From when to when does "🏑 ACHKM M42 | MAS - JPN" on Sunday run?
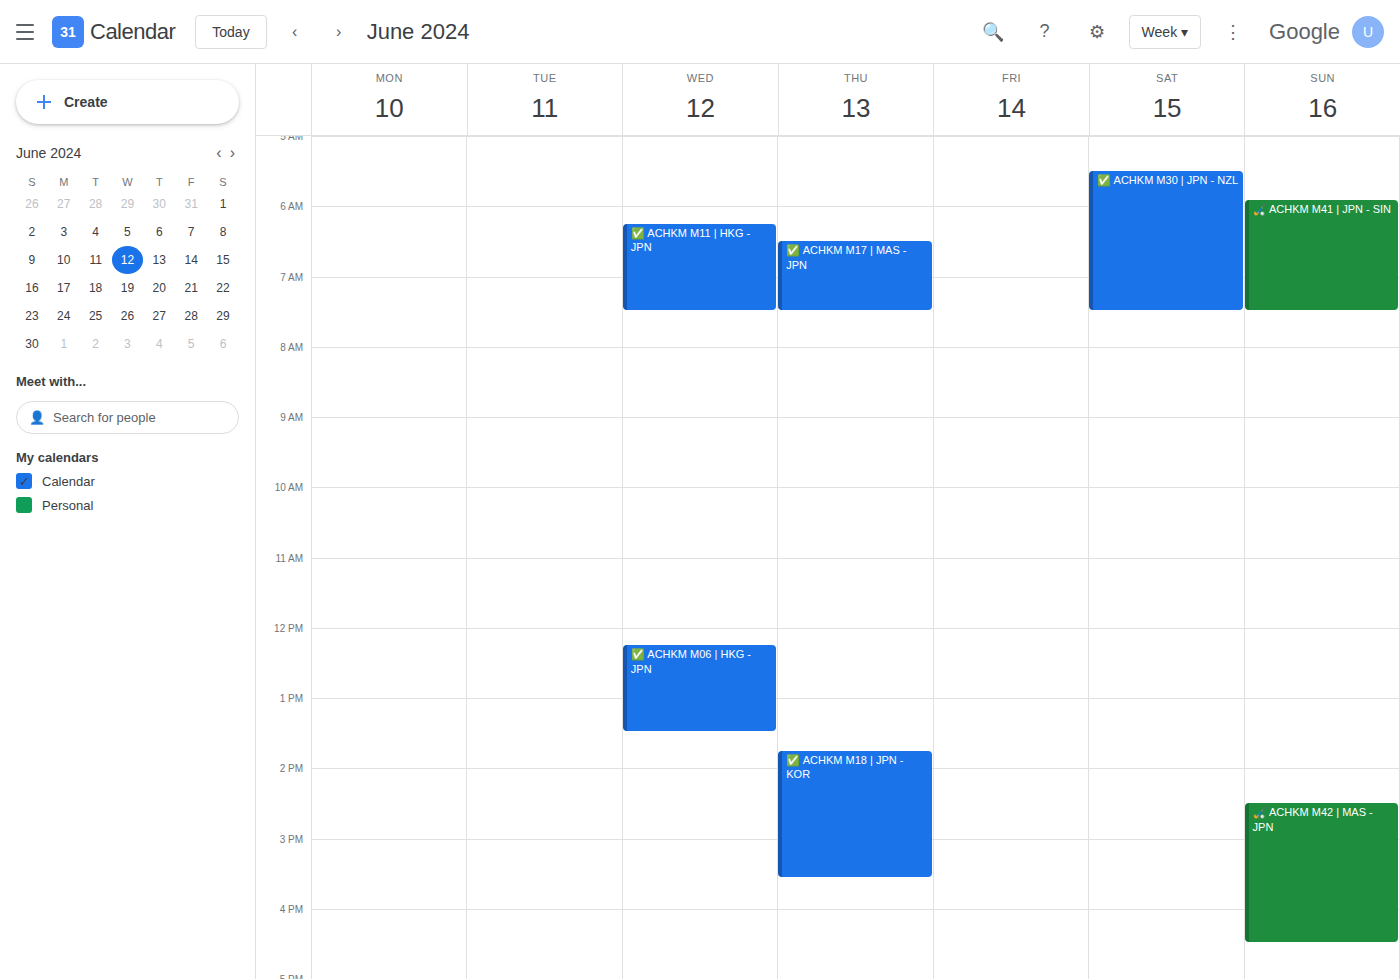
2:30 PM to 4:30 PM